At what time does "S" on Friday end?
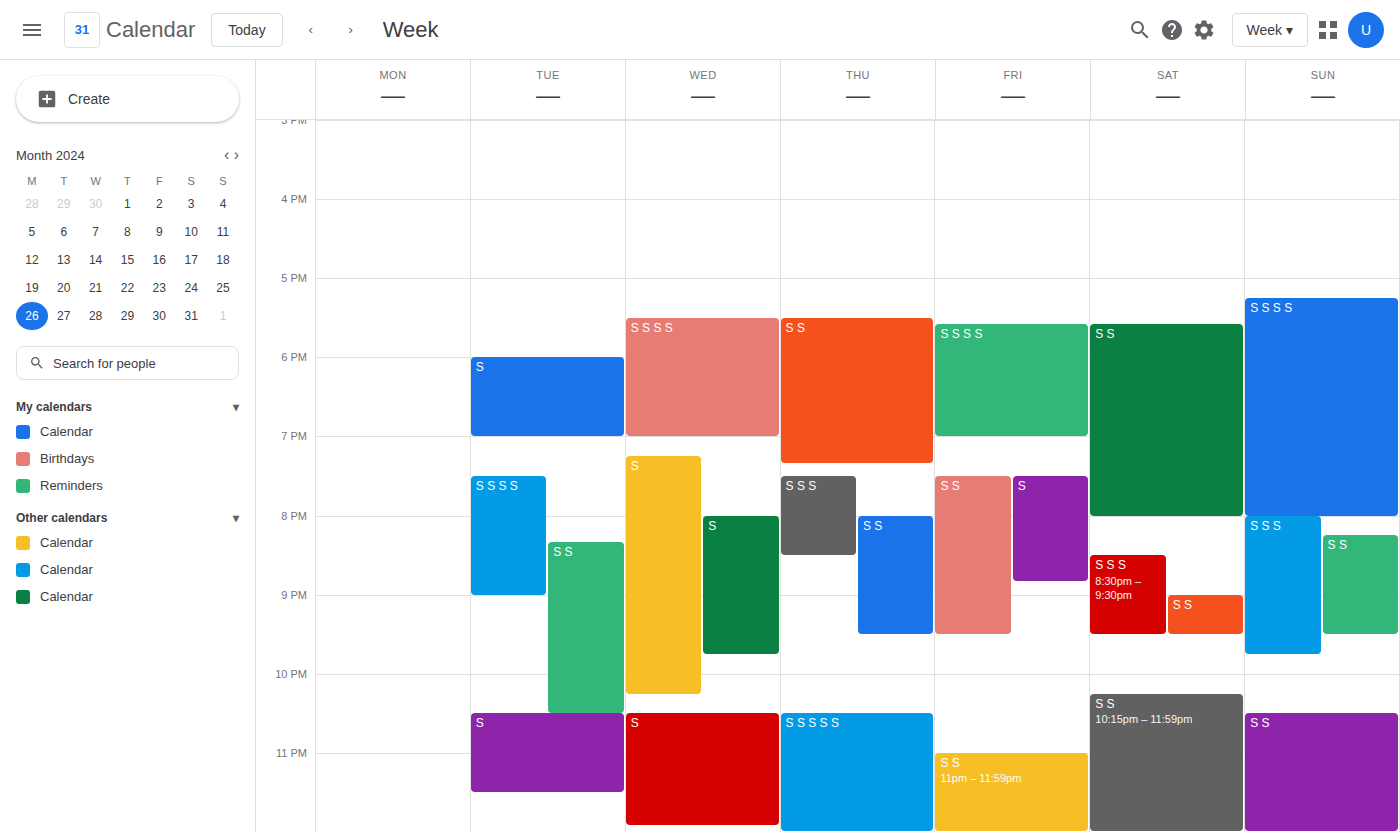
8:50 PM